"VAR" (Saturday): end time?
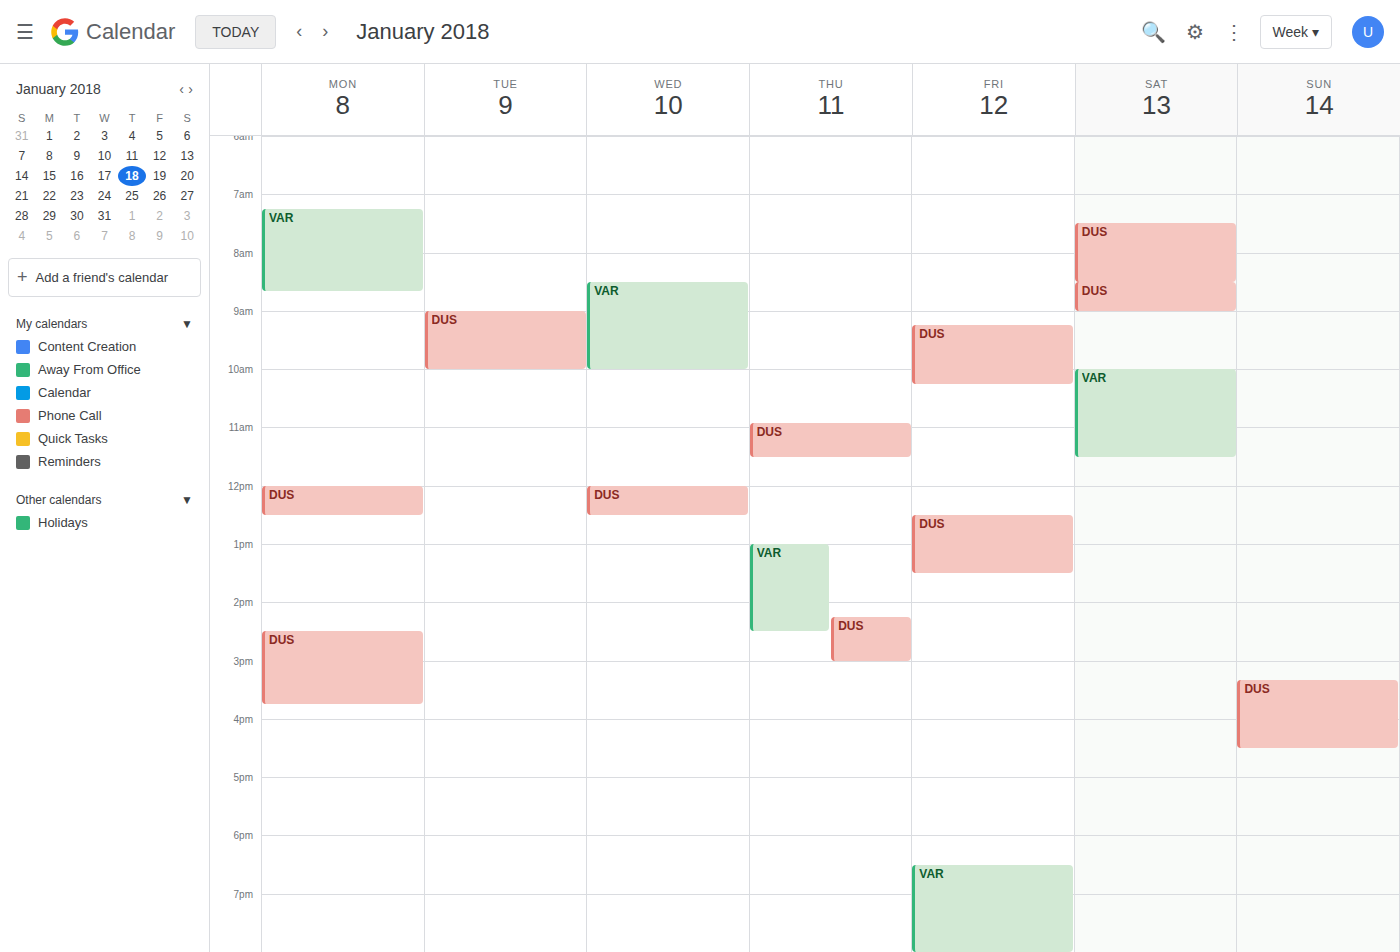
11:30 AM